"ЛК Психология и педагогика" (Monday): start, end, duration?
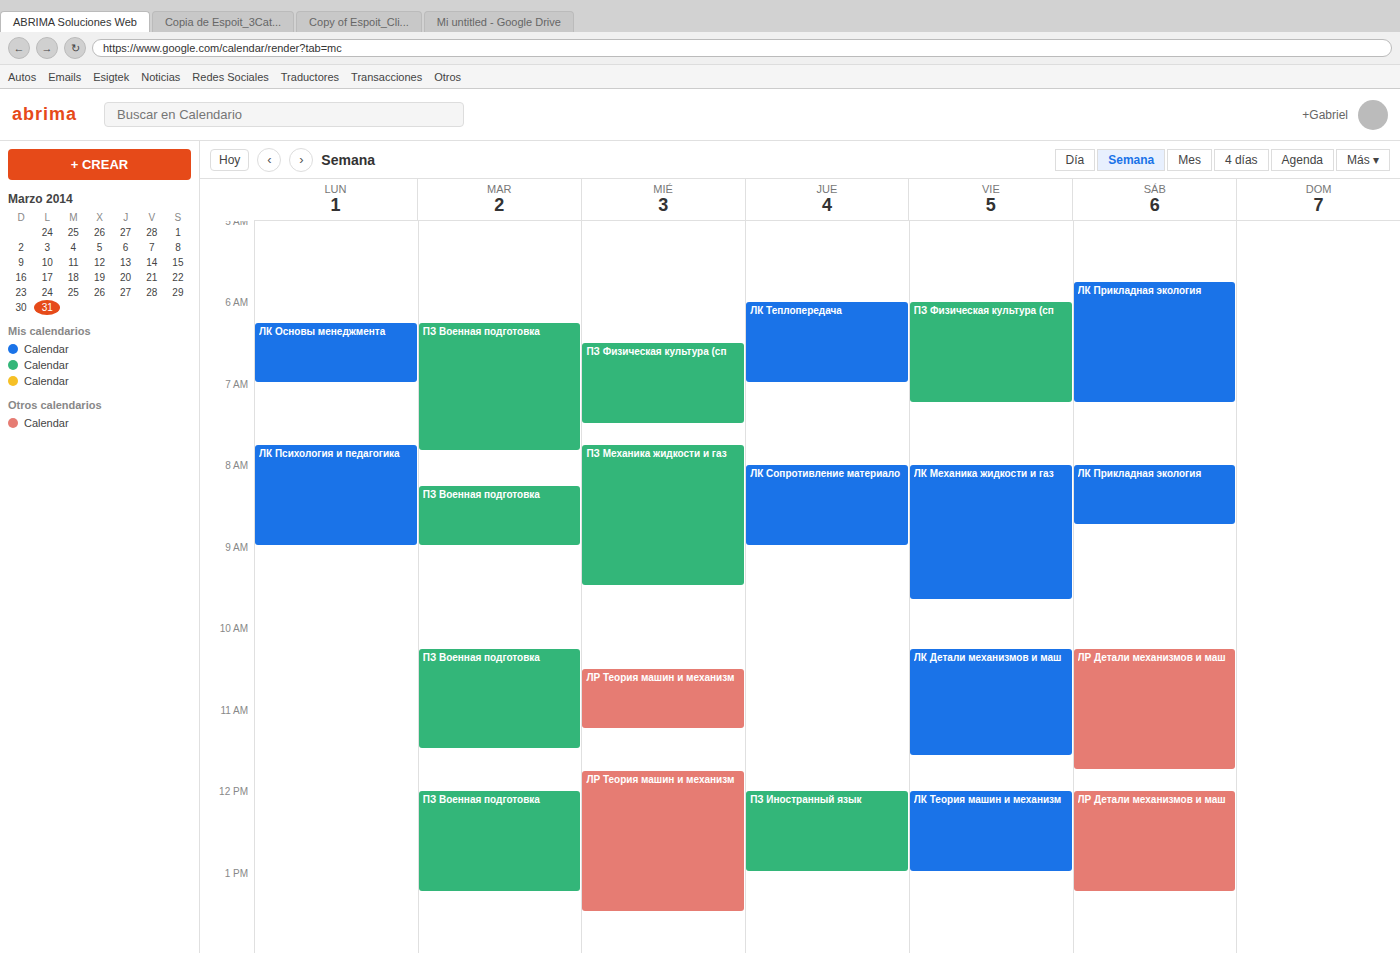
7:45 AM to 9:00 AM, 1 hour 15 minutes